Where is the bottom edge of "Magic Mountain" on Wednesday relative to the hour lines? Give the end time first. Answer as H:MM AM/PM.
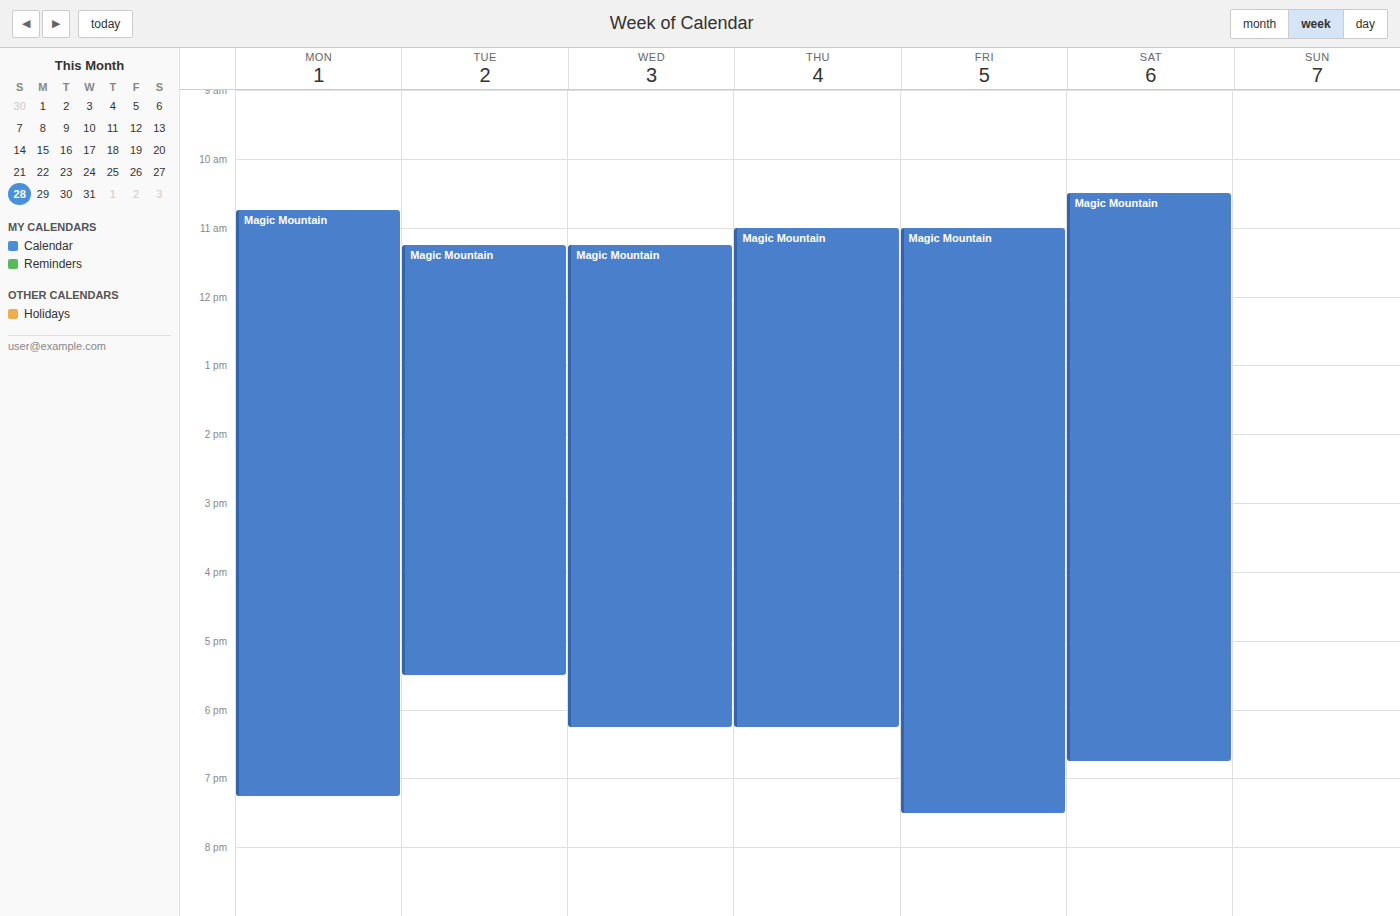
6:15 PM -- neither: a quarter of the way from the 6 PM line to the 7 PM line.